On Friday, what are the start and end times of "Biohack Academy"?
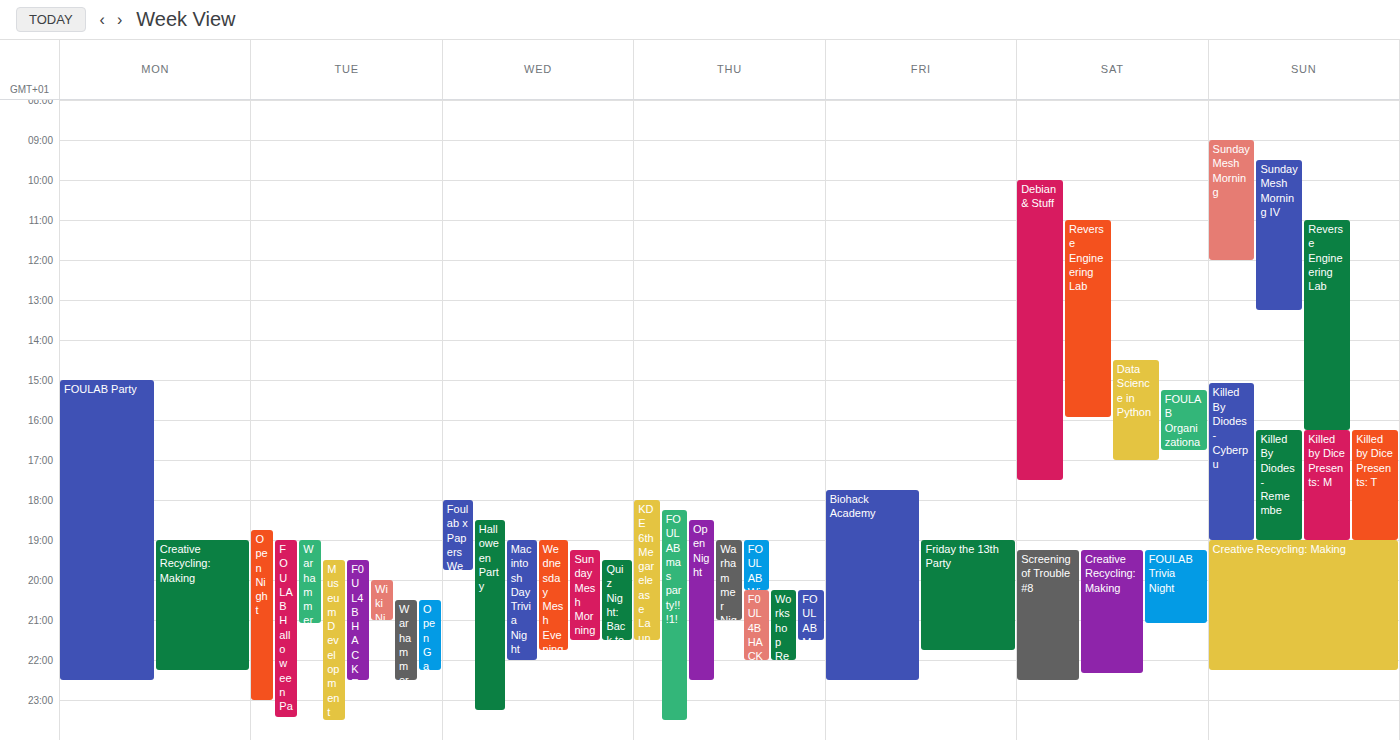
5:45 PM to 10:30 PM